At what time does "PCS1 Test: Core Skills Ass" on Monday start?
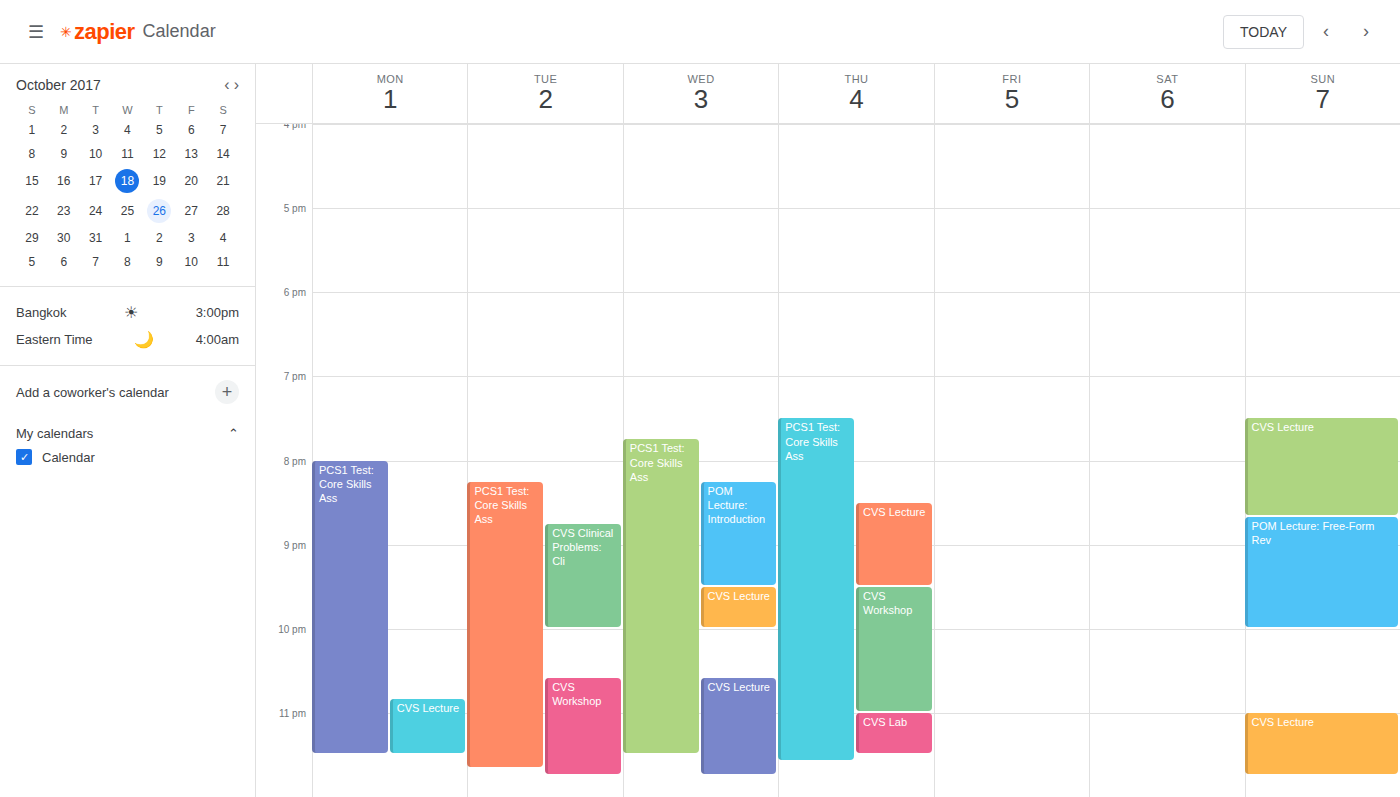
8:00 PM